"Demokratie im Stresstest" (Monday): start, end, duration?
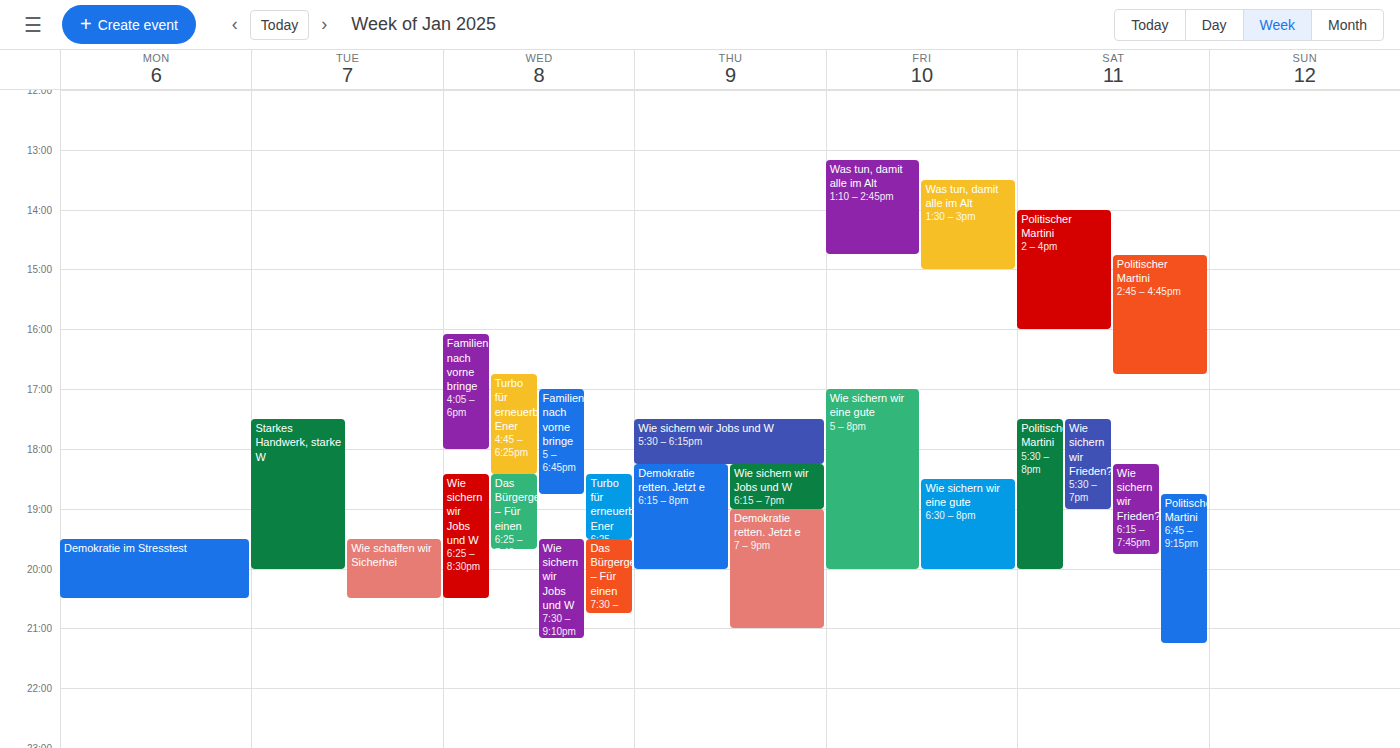
7:30 PM to 8:30 PM, 1 hour